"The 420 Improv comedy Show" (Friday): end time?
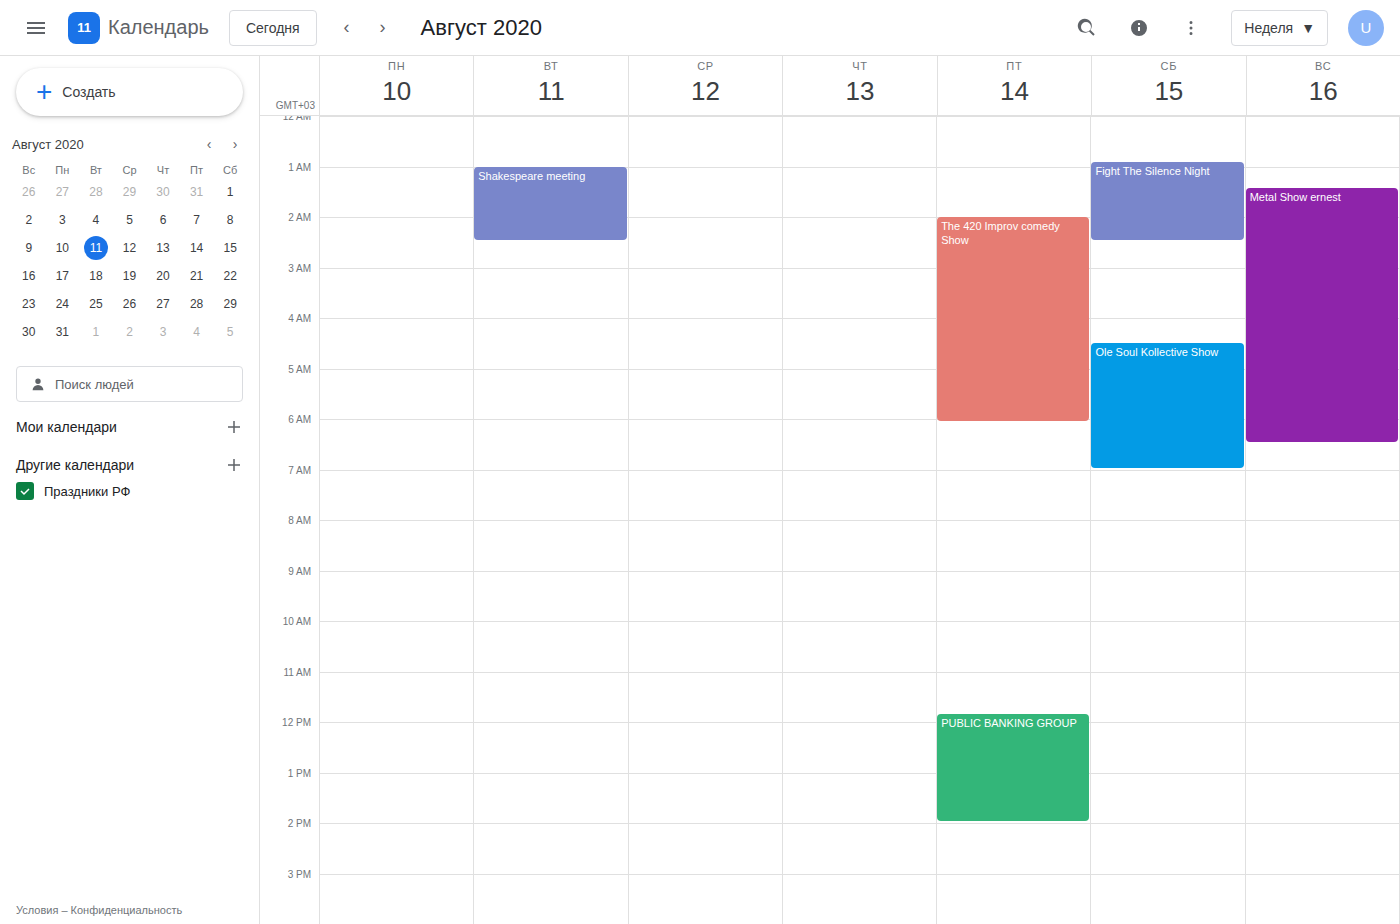
6:05 AM